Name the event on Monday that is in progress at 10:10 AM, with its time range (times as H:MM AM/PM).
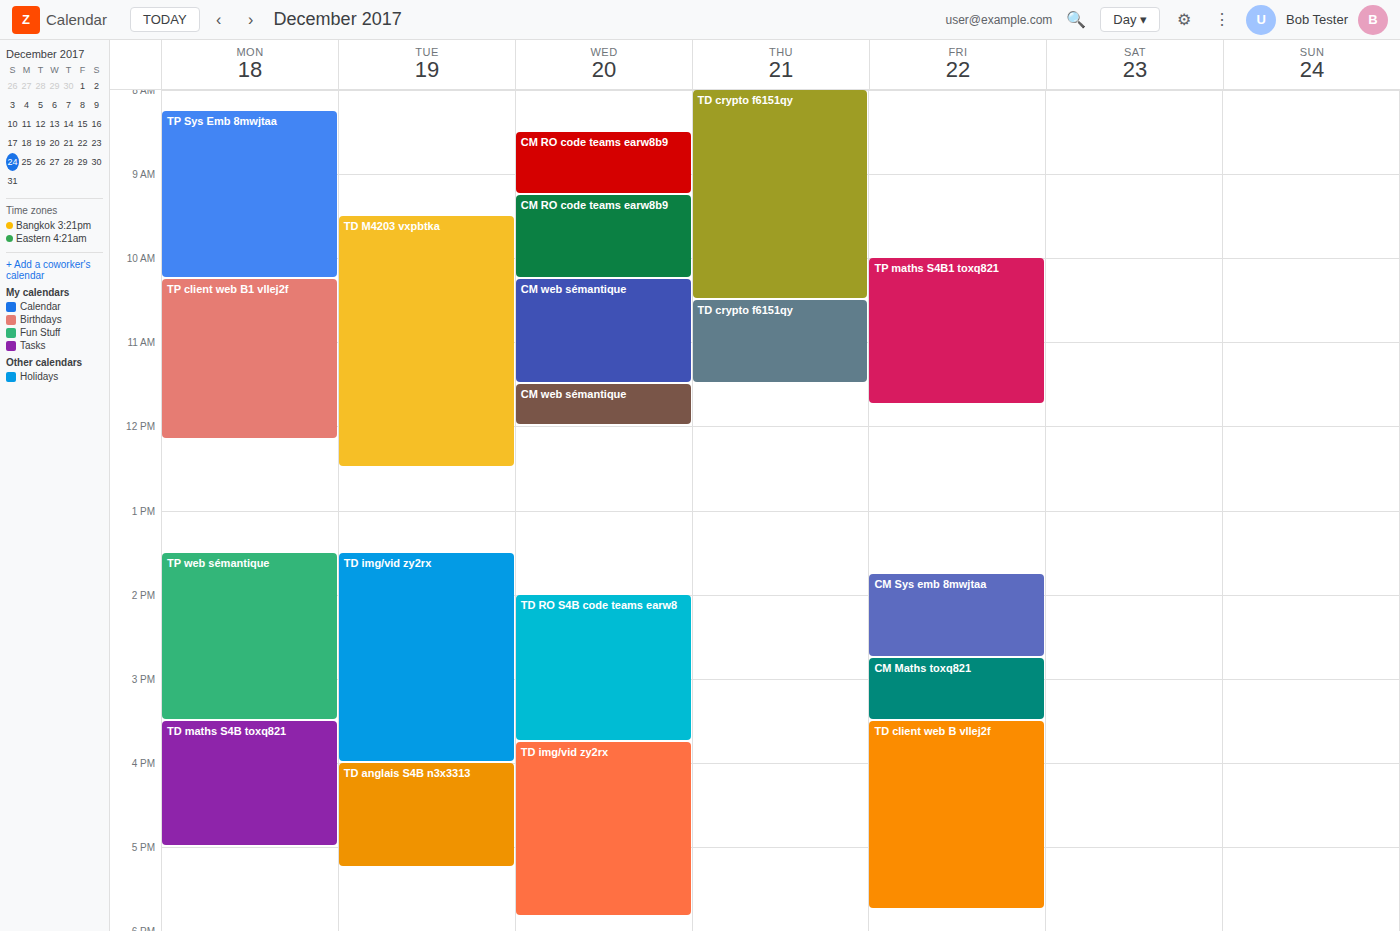
"TP Sys Emb 8mwjtaa", 8:15 AM to 10:15 AM